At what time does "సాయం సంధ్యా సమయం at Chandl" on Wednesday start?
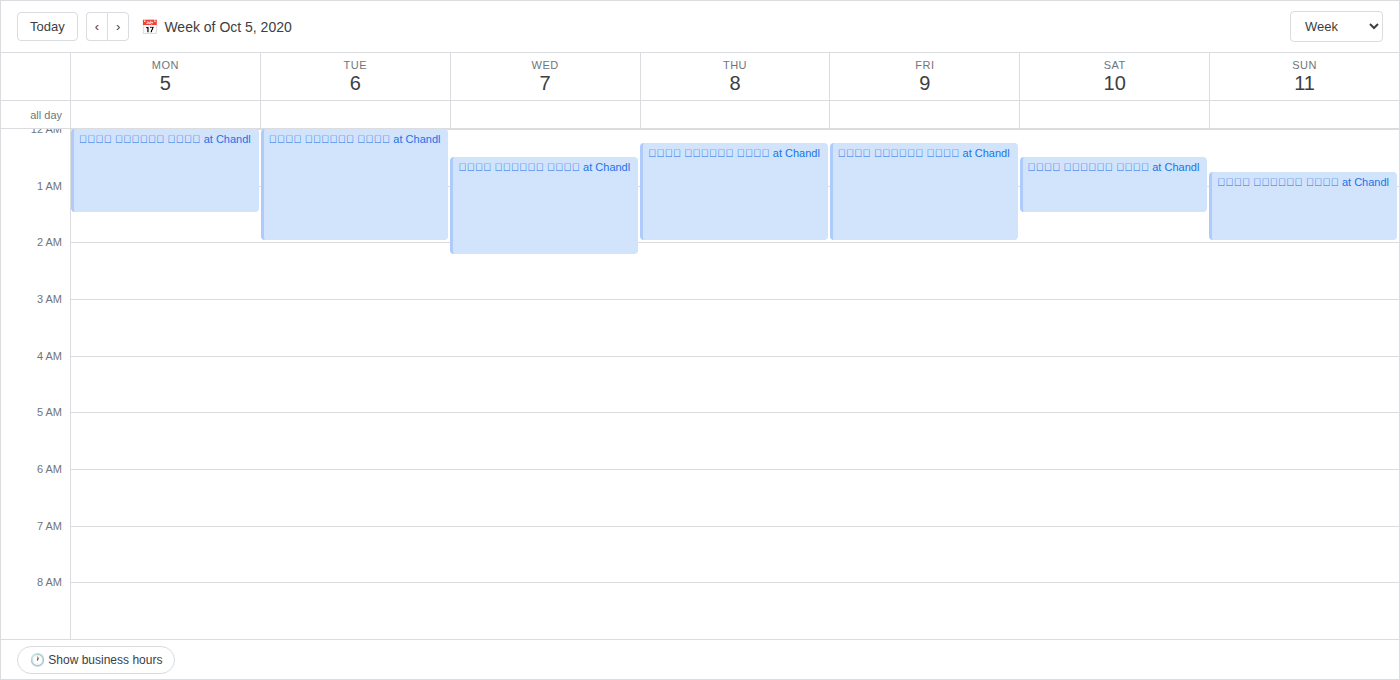
12:30 AM